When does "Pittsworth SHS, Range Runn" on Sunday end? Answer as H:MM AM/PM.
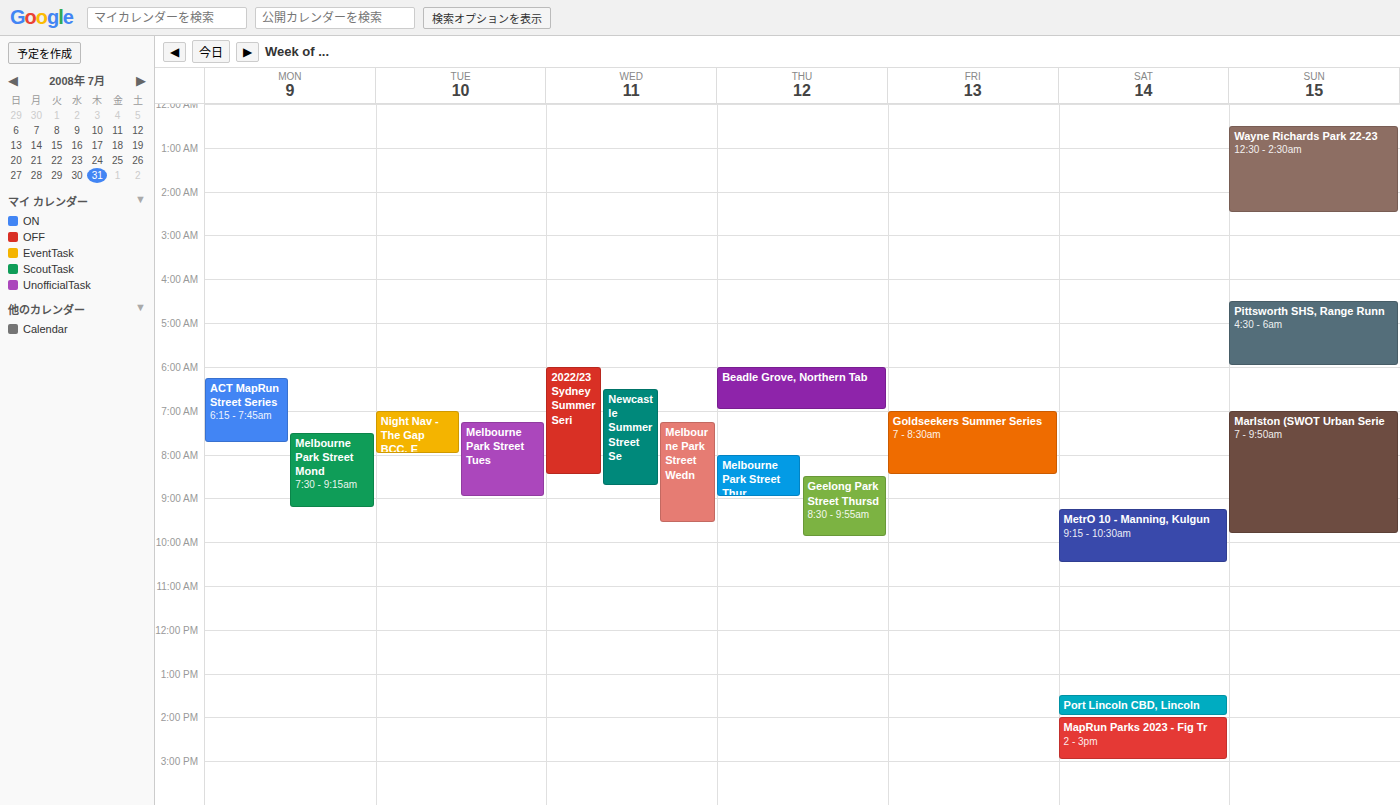
6:00 AM